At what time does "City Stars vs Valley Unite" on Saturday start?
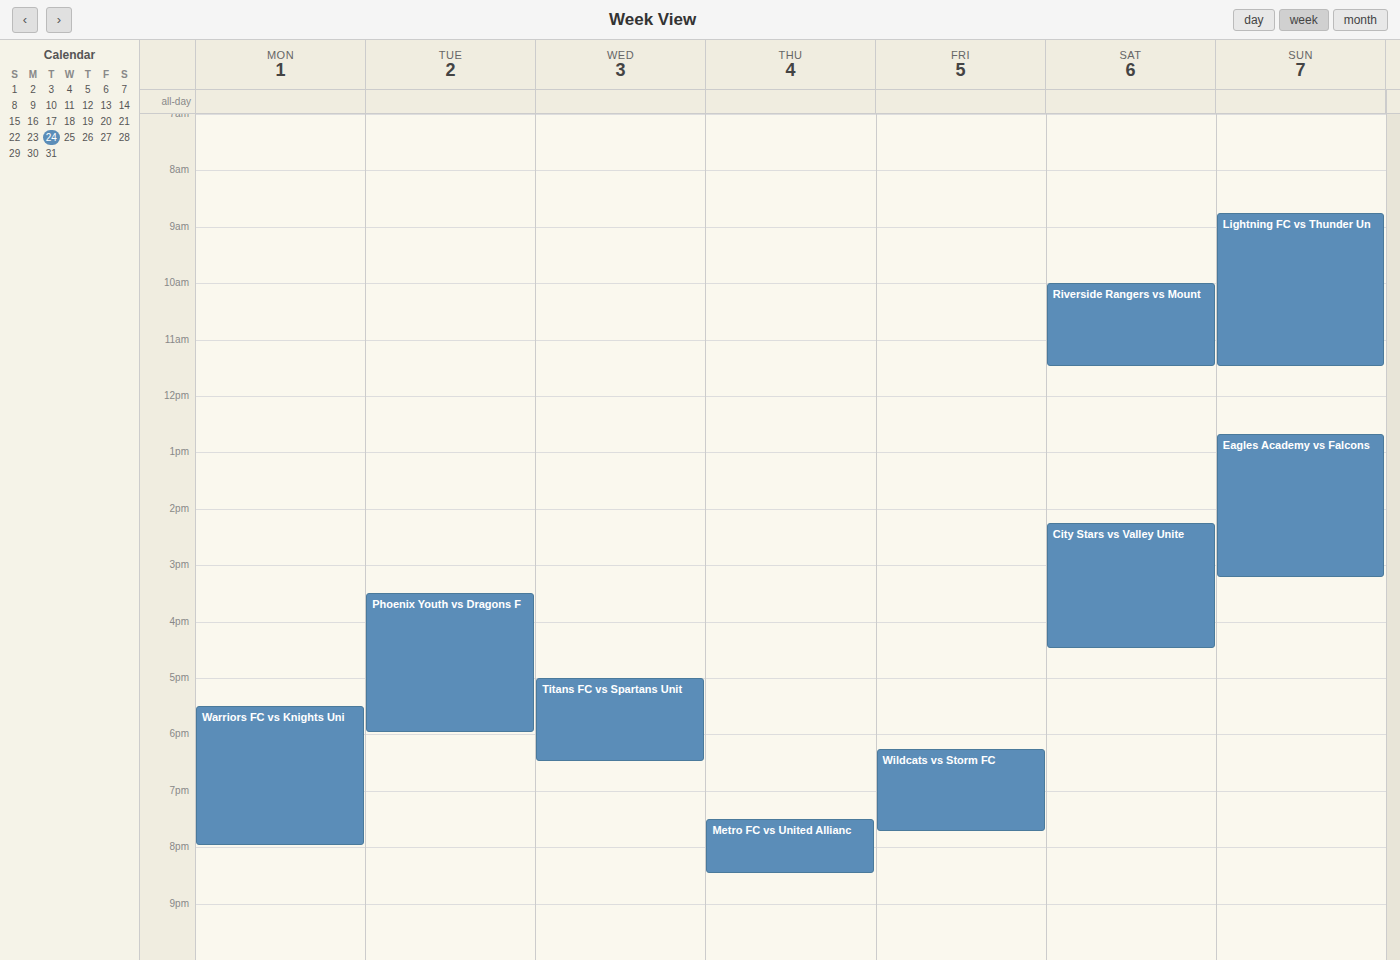
2:15 PM